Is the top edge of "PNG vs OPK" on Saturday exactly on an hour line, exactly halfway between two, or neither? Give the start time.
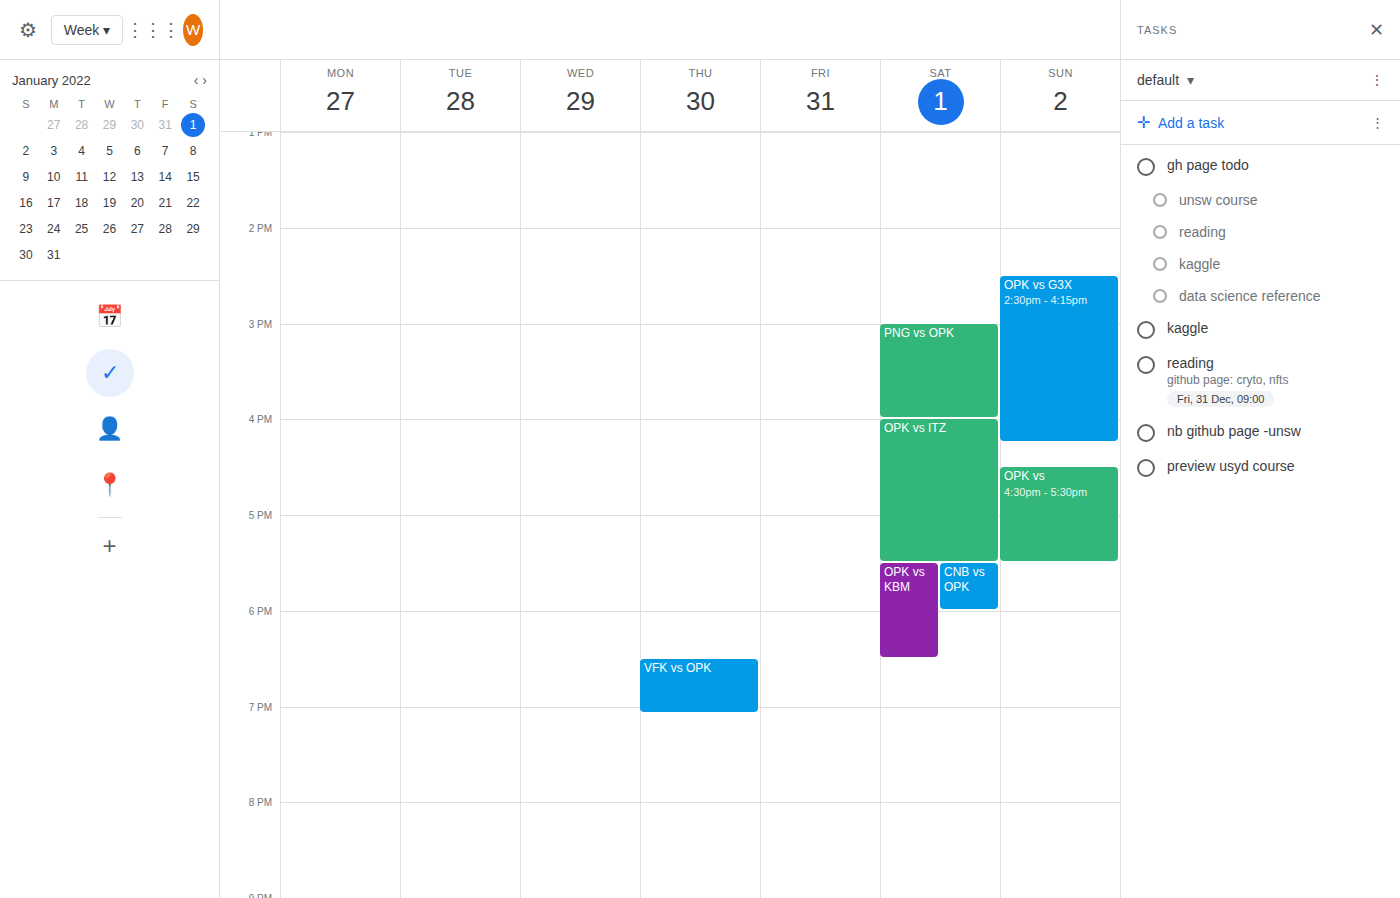
3:00 PM -- exactly on the 3 PM line.